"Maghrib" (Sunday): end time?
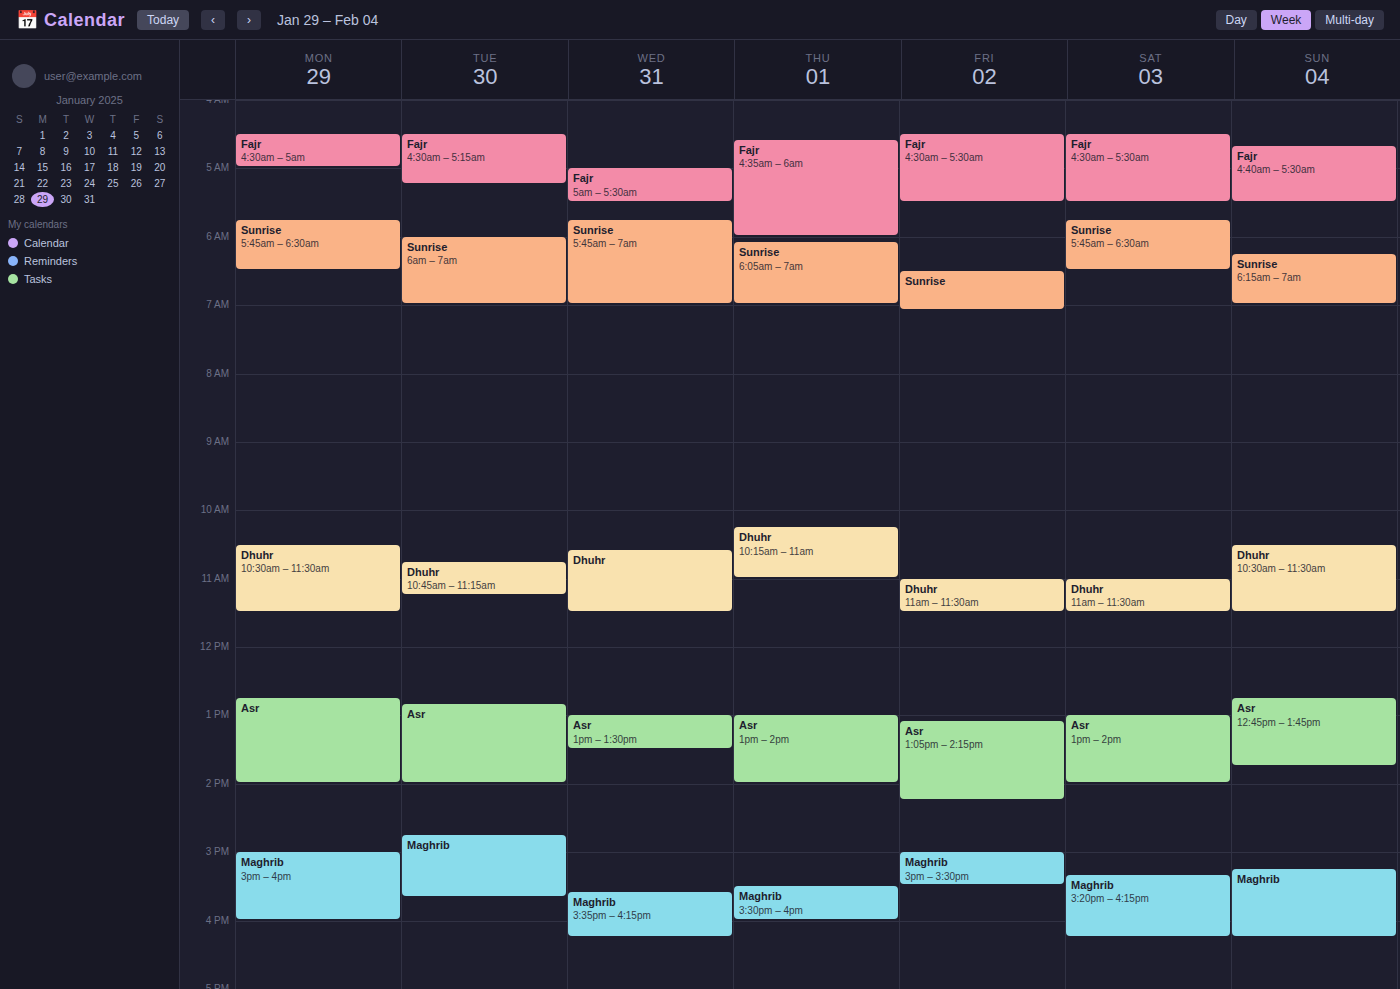
4:15 PM